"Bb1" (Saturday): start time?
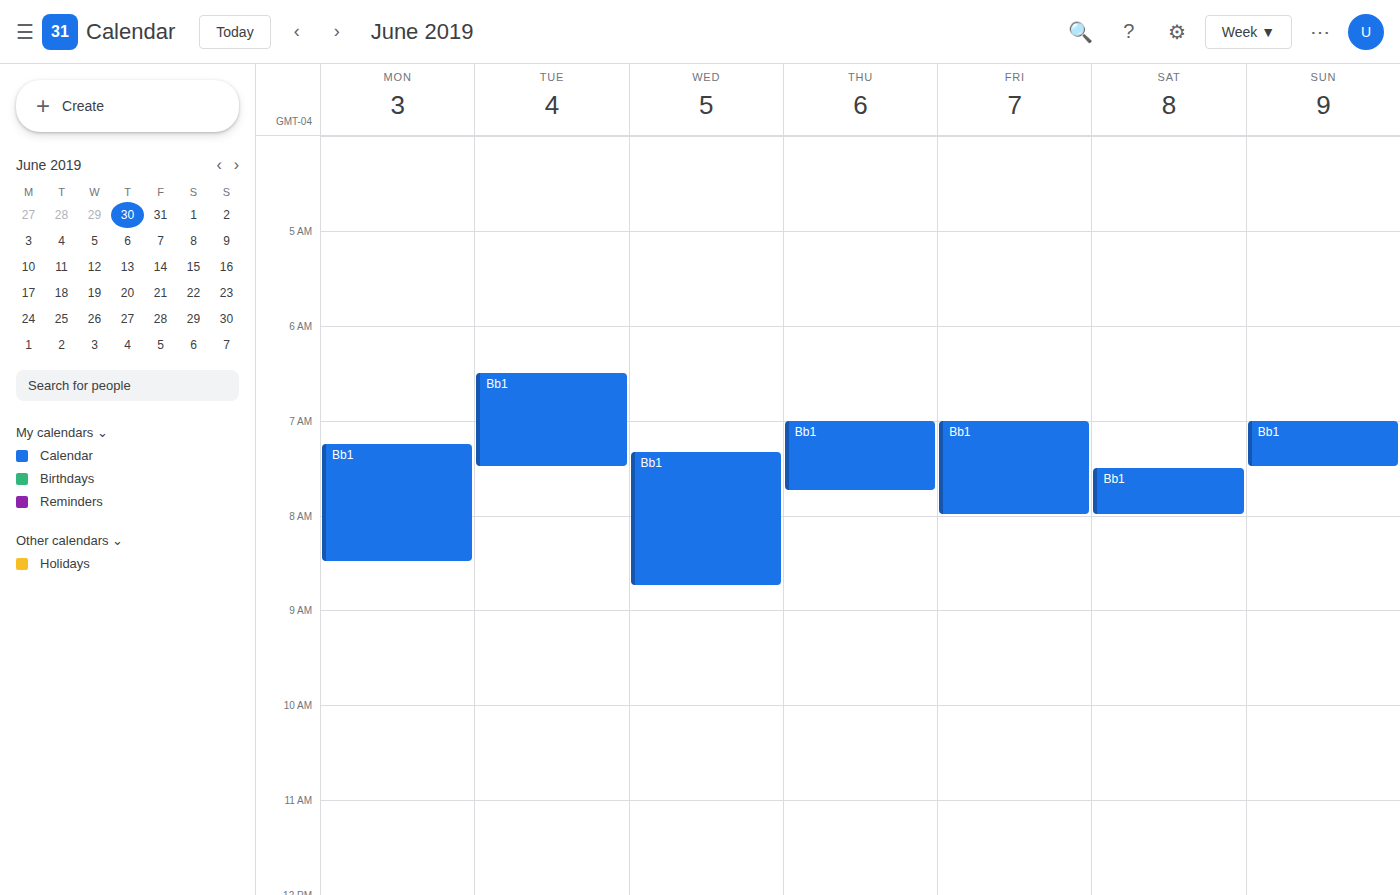
7:30 AM